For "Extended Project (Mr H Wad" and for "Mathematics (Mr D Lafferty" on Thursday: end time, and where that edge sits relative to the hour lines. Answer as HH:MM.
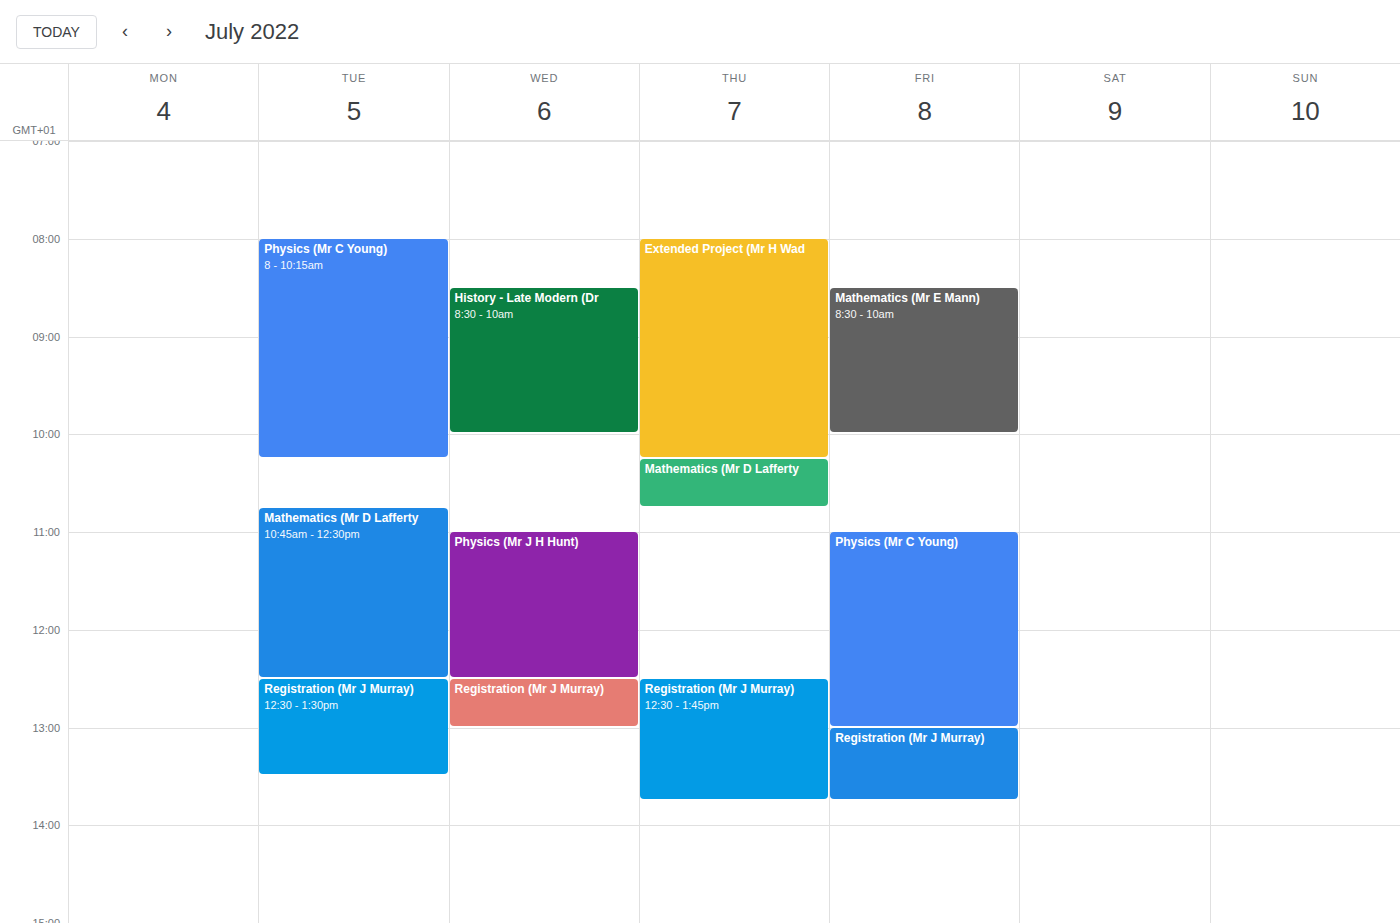
"Extended Project (Mr H Wad": 10:15, neither: a quarter of the way from the 10:00 line to the 11:00 line. "Mathematics (Mr D Lafferty": 10:45, neither: three quarters of the way from the 10:00 line to the 11:00 line.